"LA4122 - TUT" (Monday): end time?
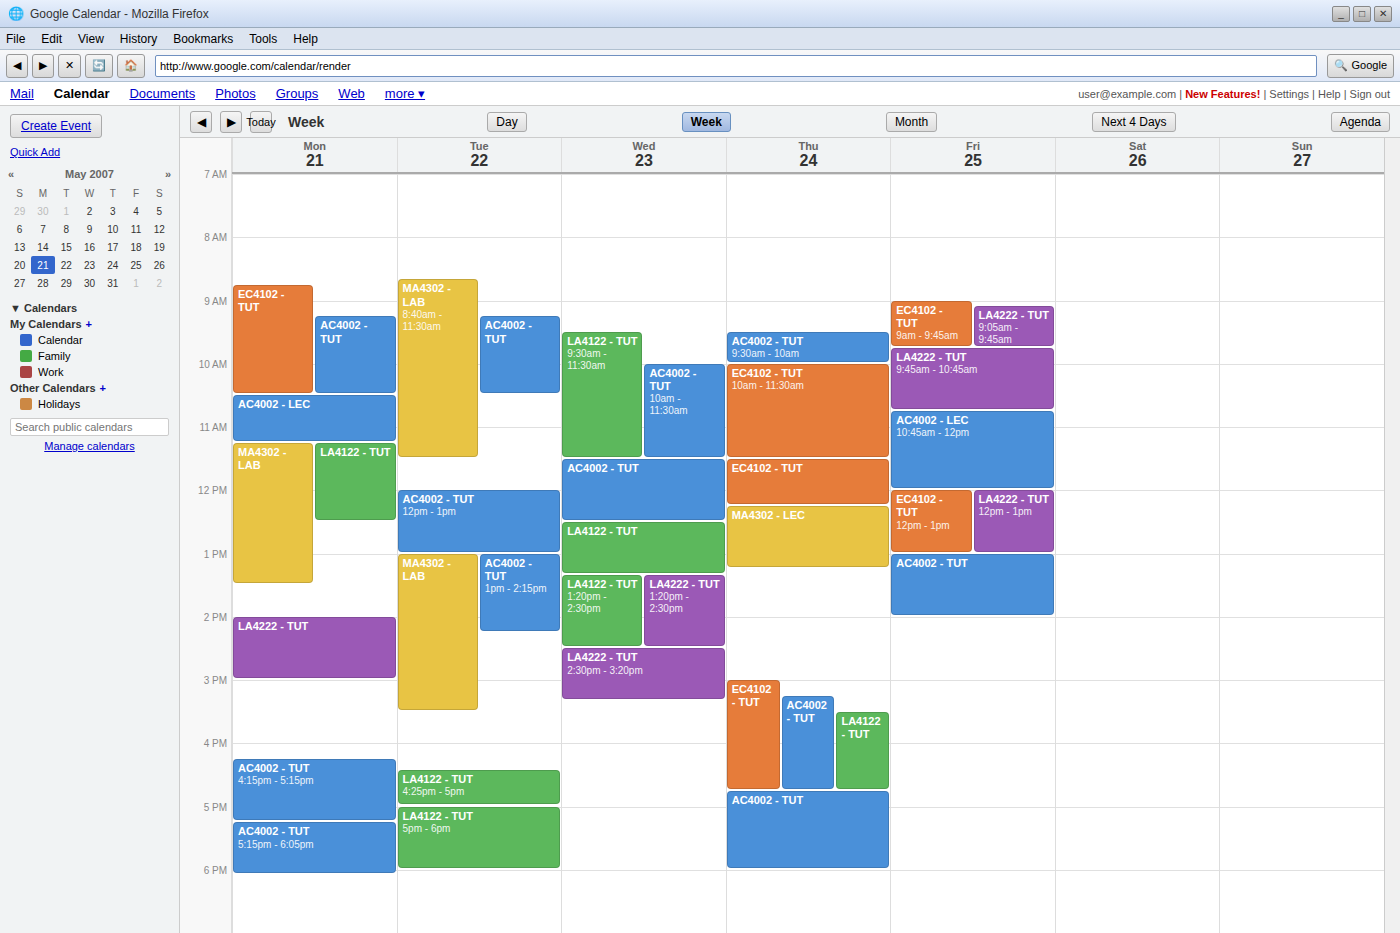
12:30 PM